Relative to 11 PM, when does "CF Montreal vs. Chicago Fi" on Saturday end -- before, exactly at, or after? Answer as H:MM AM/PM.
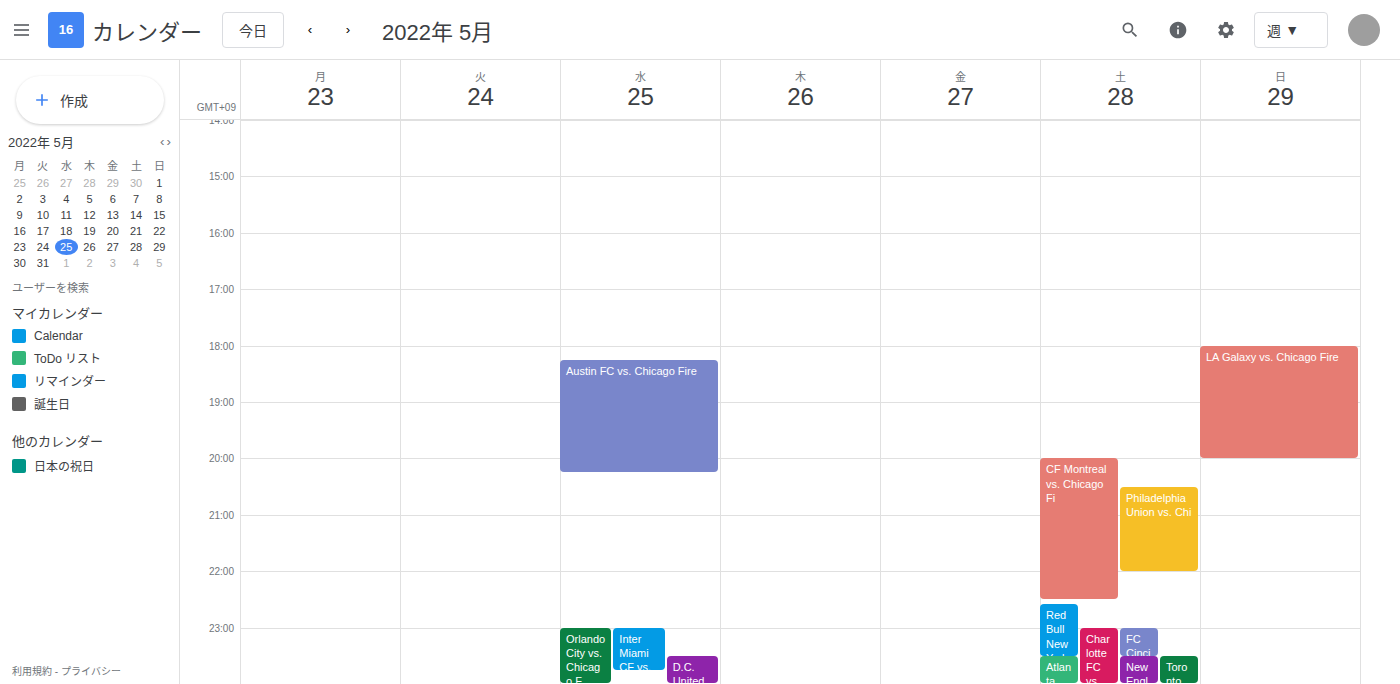
10:30 PM -- before 11 PM, 30 minutes above the 11 PM line.